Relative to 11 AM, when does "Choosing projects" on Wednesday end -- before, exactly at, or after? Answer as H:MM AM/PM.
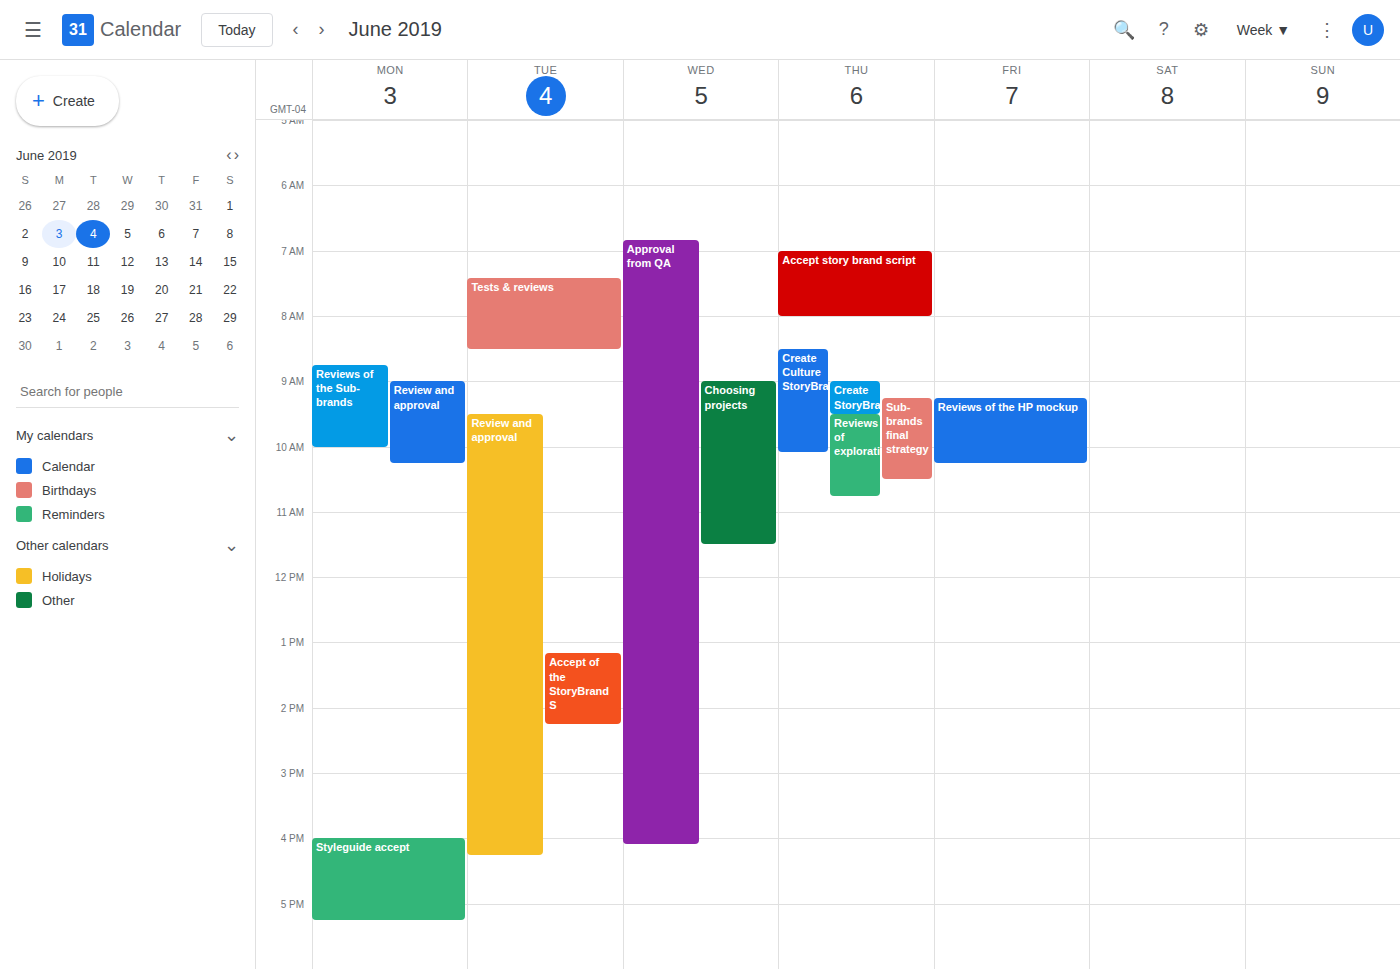
11:30 AM -- after 11 AM, 30 minutes below the 11 AM line.